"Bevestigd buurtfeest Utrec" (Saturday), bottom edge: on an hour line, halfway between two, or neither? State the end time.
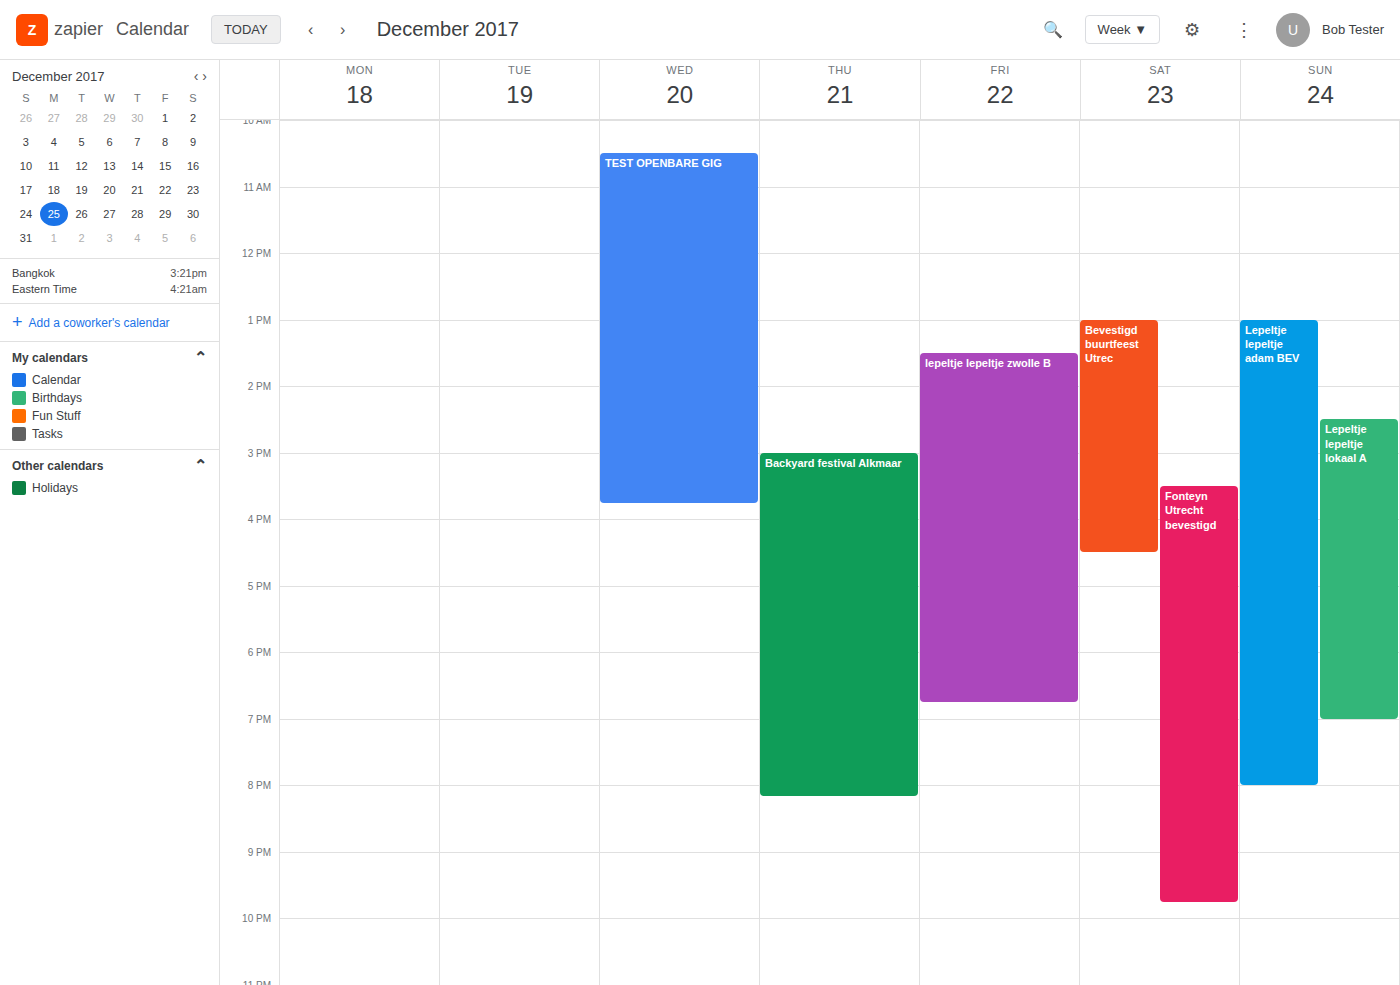
4:30 PM -- halfway between the 4 PM and 5 PM lines.